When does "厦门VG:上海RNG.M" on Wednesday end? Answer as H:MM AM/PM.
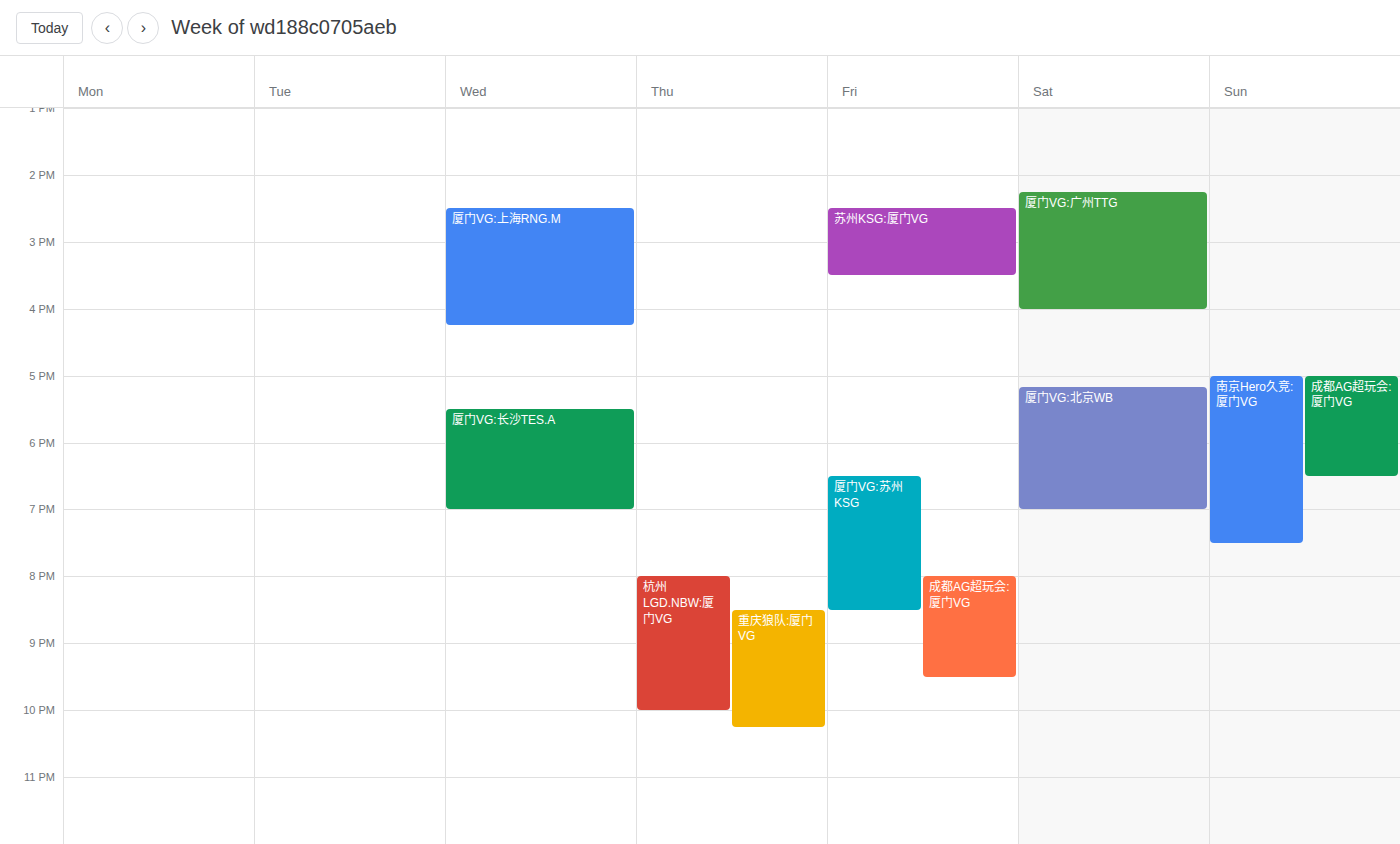
4:15 PM